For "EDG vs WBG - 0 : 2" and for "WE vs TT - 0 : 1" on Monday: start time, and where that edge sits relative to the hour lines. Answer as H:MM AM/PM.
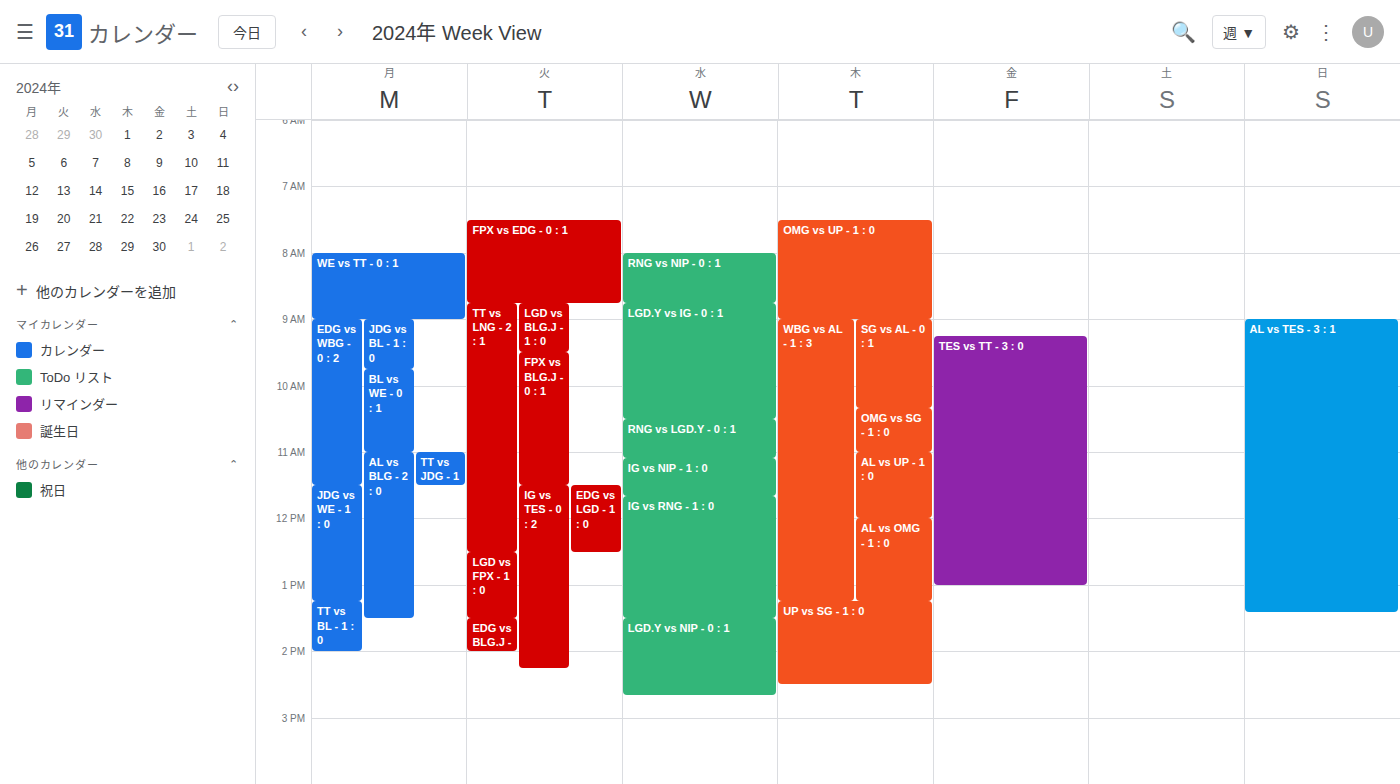
"EDG vs WBG - 0 : 2": 9:00 AM, exactly on the 9 AM line. "WE vs TT - 0 : 1": 8:00 AM, exactly on the 8 AM line.